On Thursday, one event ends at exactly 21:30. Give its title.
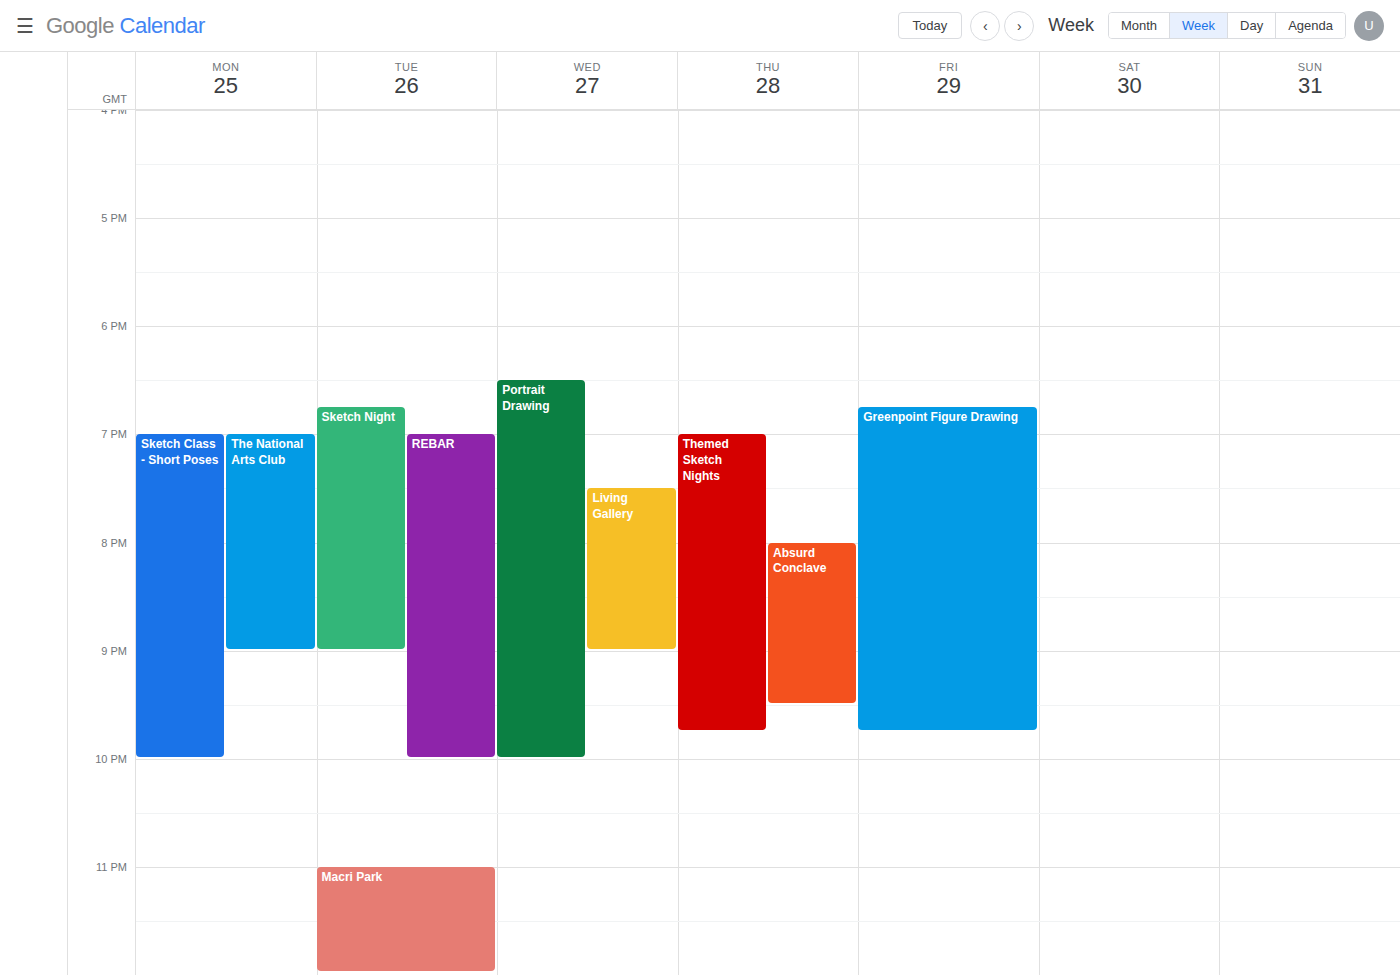
"Absurd Conclave"